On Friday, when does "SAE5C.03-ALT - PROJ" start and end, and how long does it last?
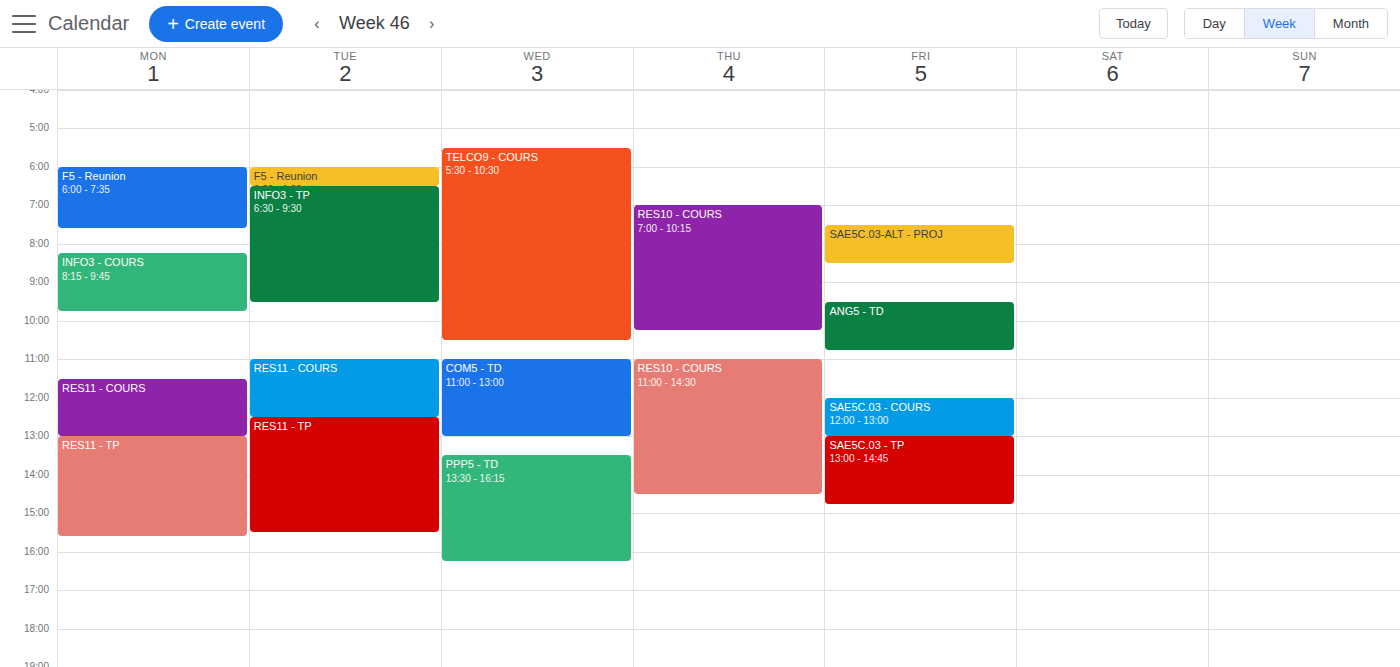
7:30 AM to 8:30 AM, 1 hour